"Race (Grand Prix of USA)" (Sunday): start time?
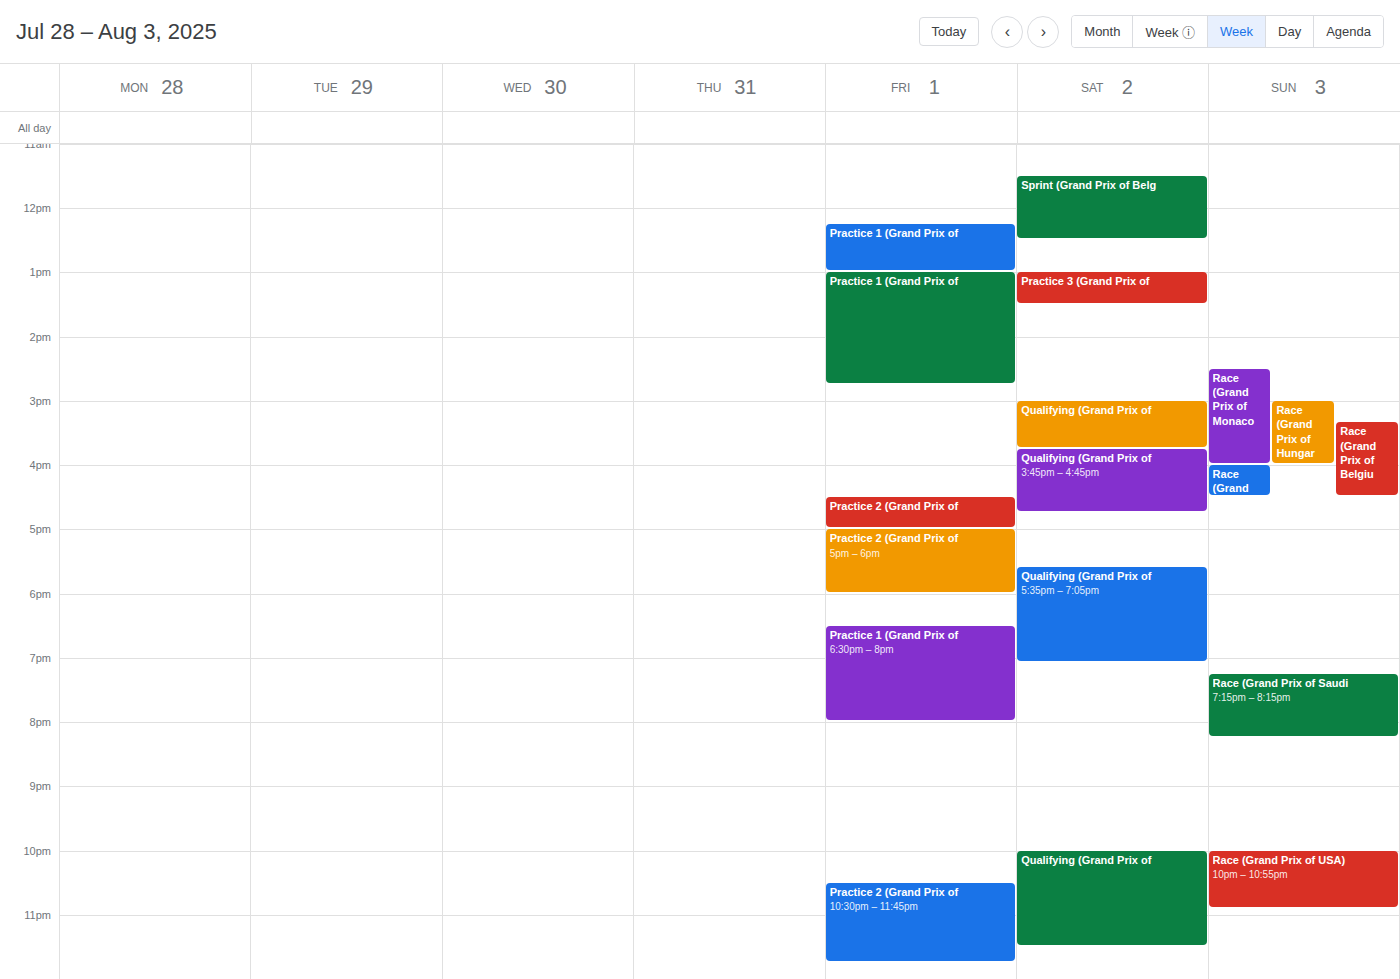
10:00 PM